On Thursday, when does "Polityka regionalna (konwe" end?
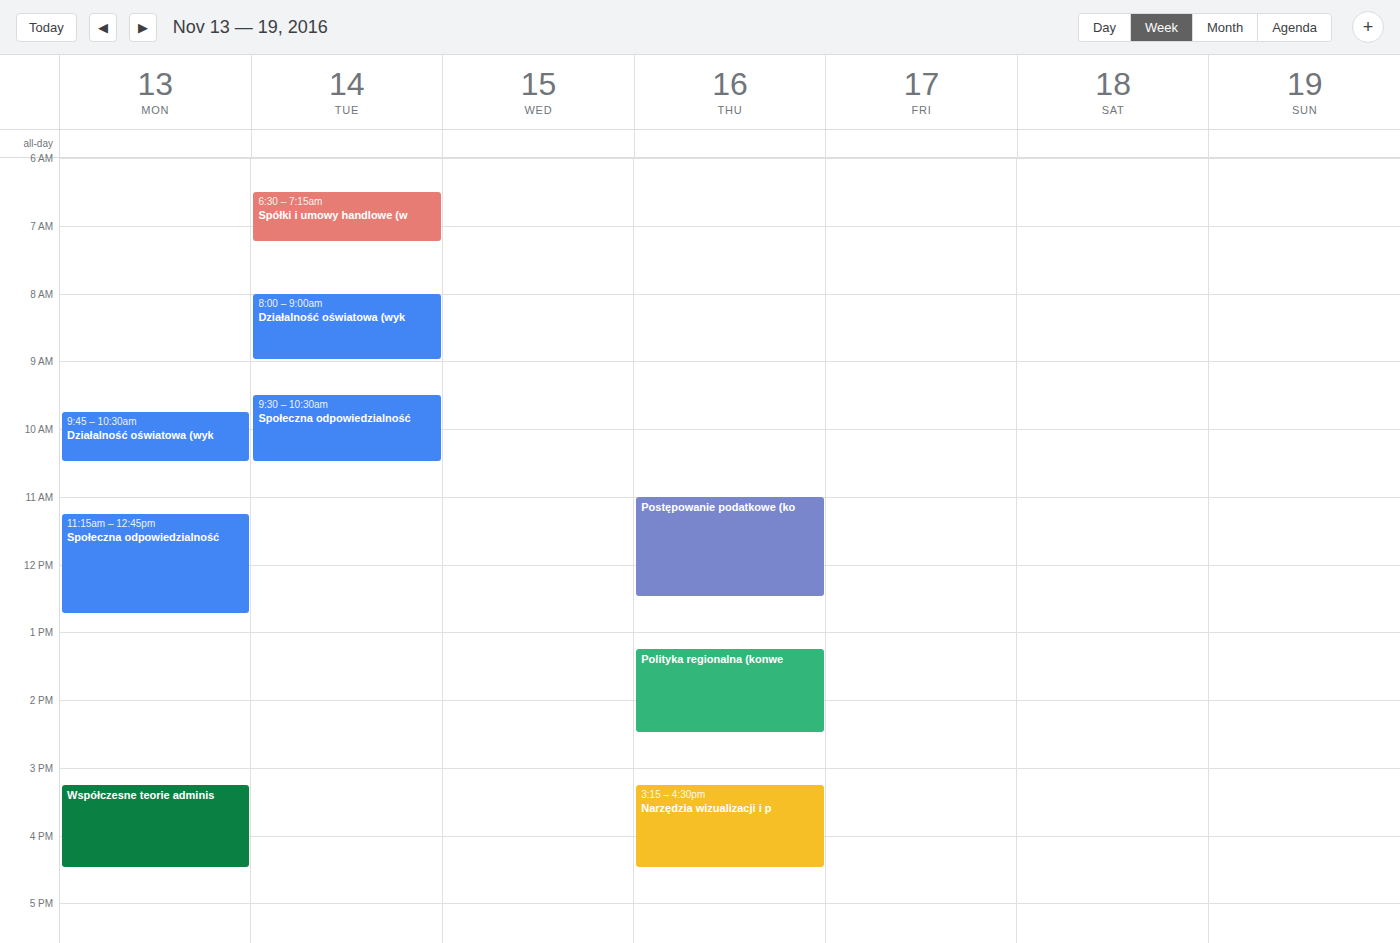
2:30 PM